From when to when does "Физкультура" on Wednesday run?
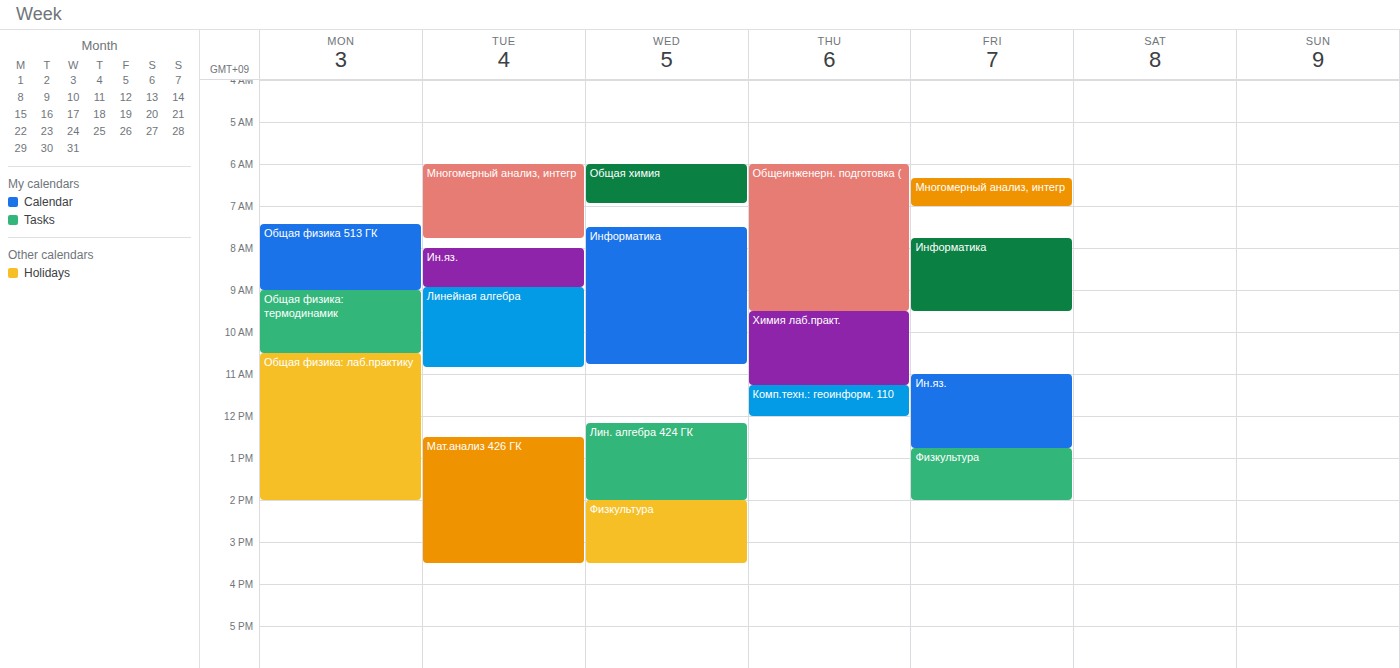
2:00 PM to 3:30 PM